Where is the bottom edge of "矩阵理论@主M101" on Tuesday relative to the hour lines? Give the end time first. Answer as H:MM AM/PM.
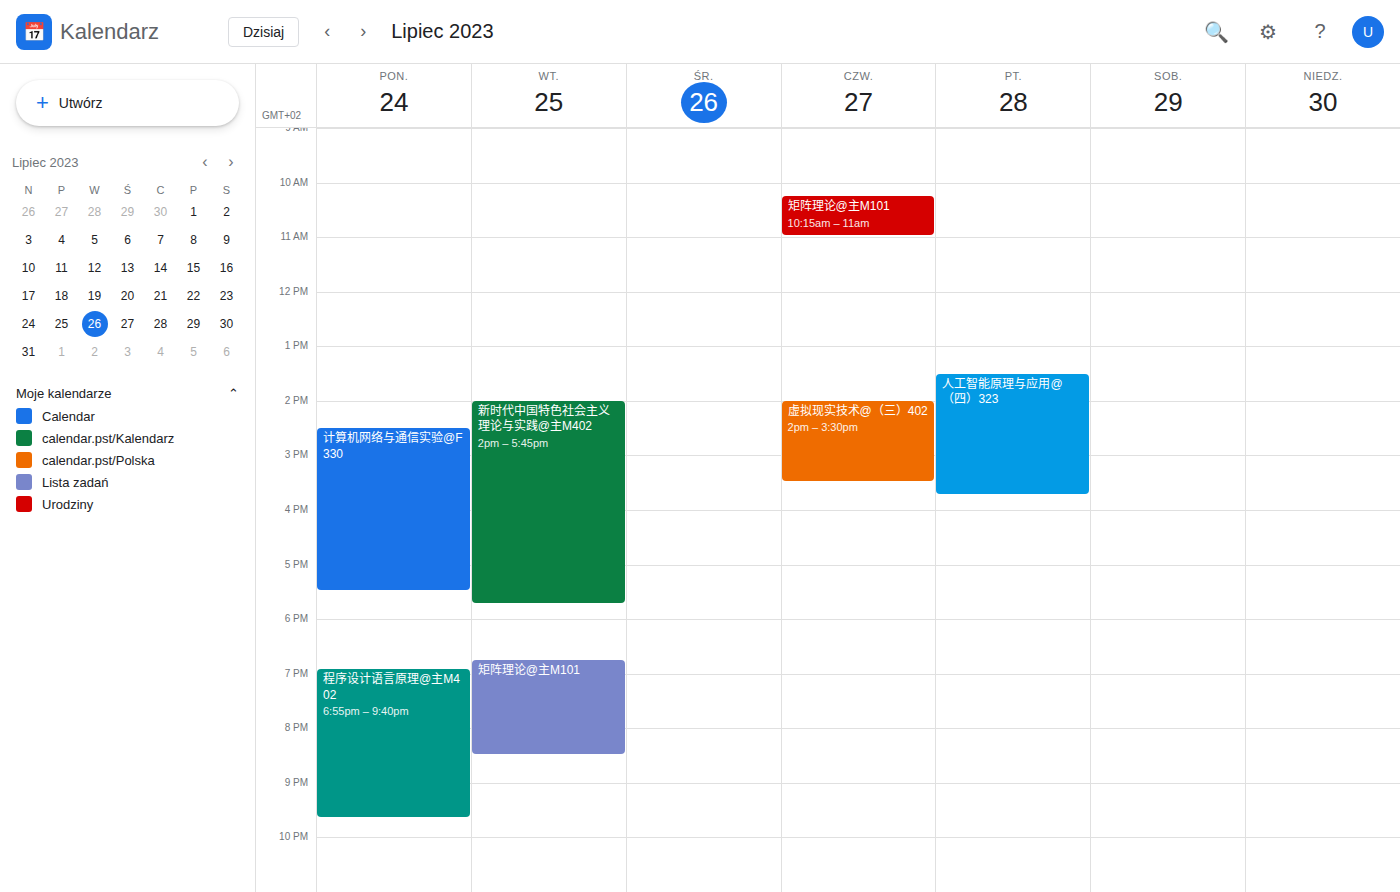
8:30 PM -- halfway between the 8 PM and 9 PM lines.